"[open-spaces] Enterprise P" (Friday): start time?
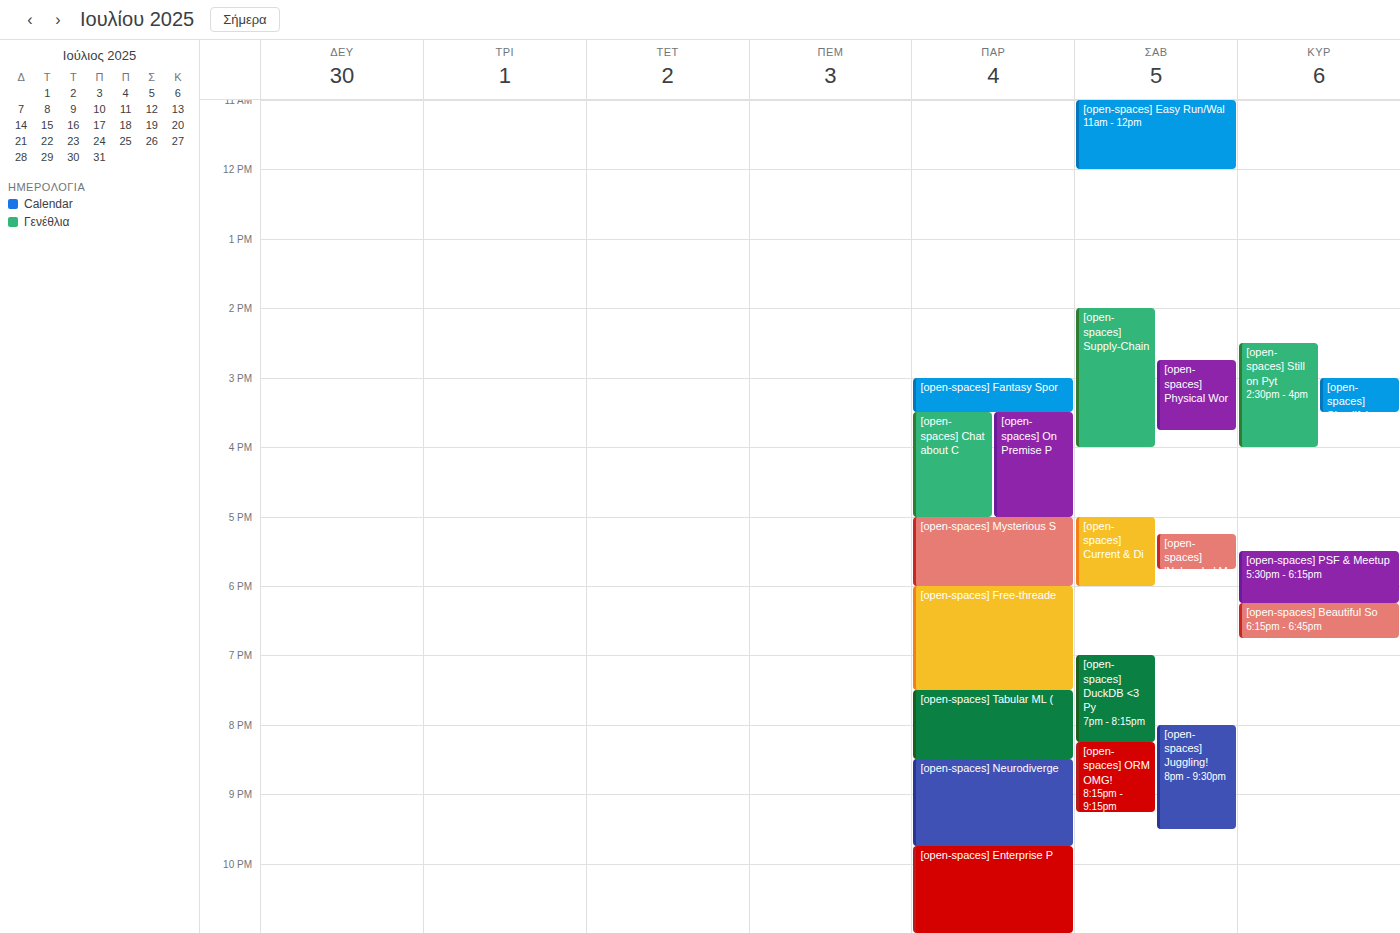
9:45 PM